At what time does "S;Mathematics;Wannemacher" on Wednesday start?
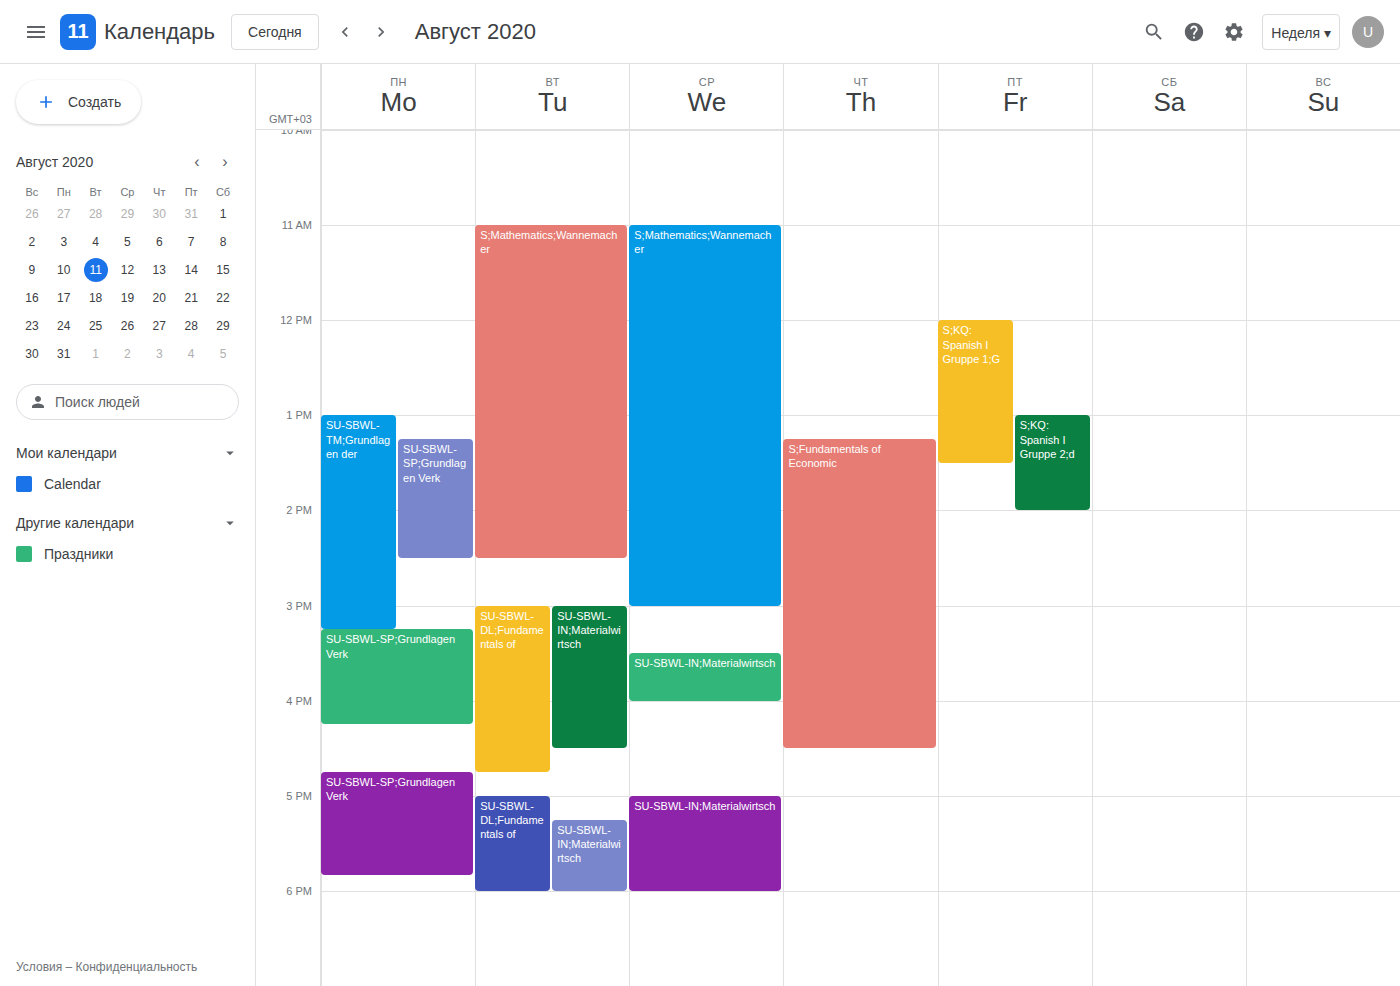
11:00 AM